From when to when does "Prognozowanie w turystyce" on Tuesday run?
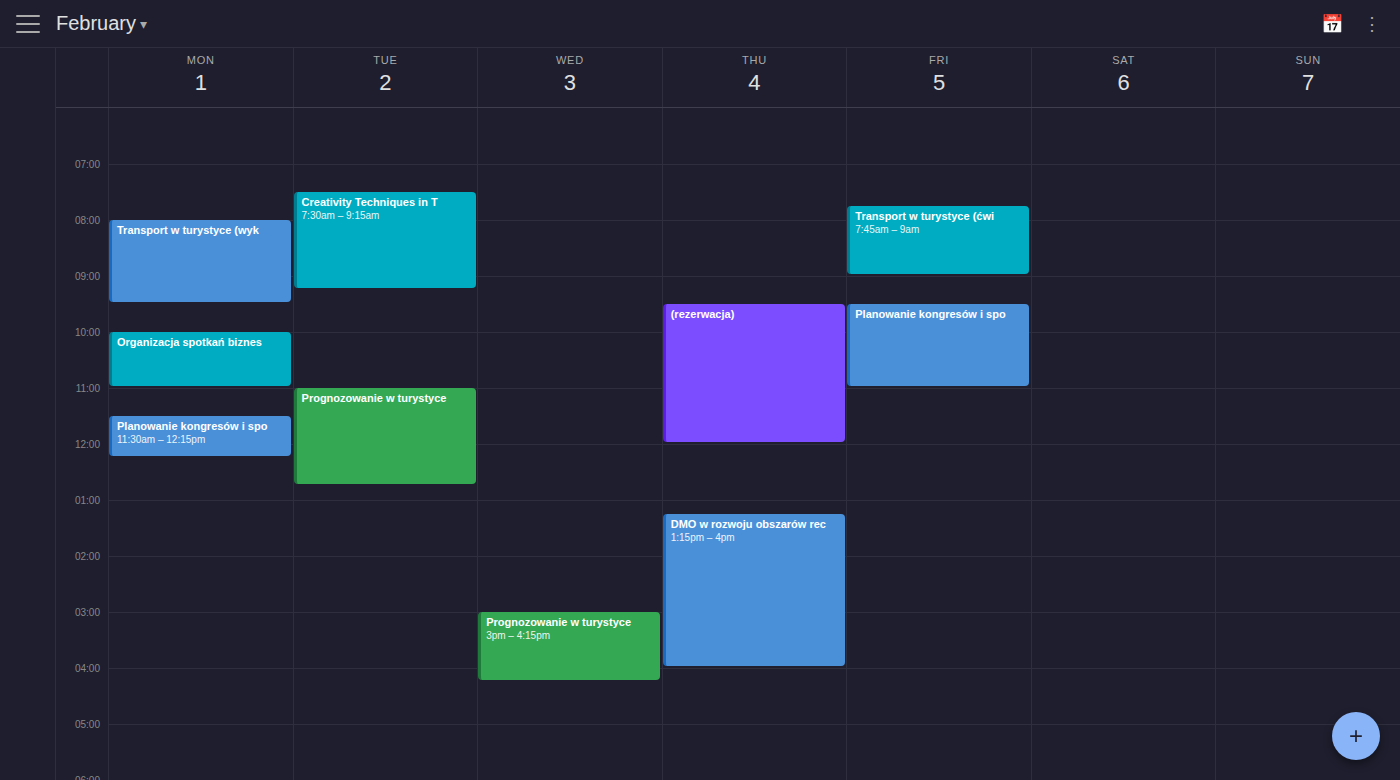
11:00 AM to 12:45 PM